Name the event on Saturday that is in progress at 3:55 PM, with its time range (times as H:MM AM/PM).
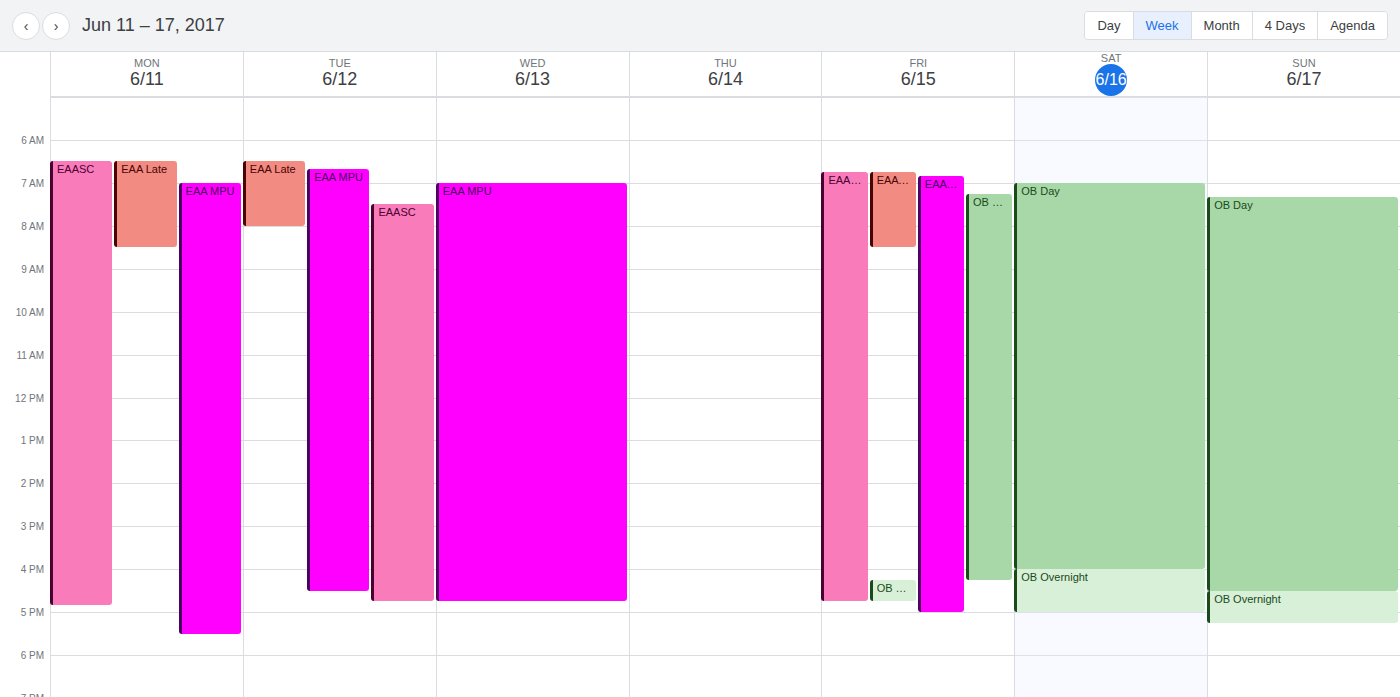
"OB Day", 7:00 AM to 4:00 PM